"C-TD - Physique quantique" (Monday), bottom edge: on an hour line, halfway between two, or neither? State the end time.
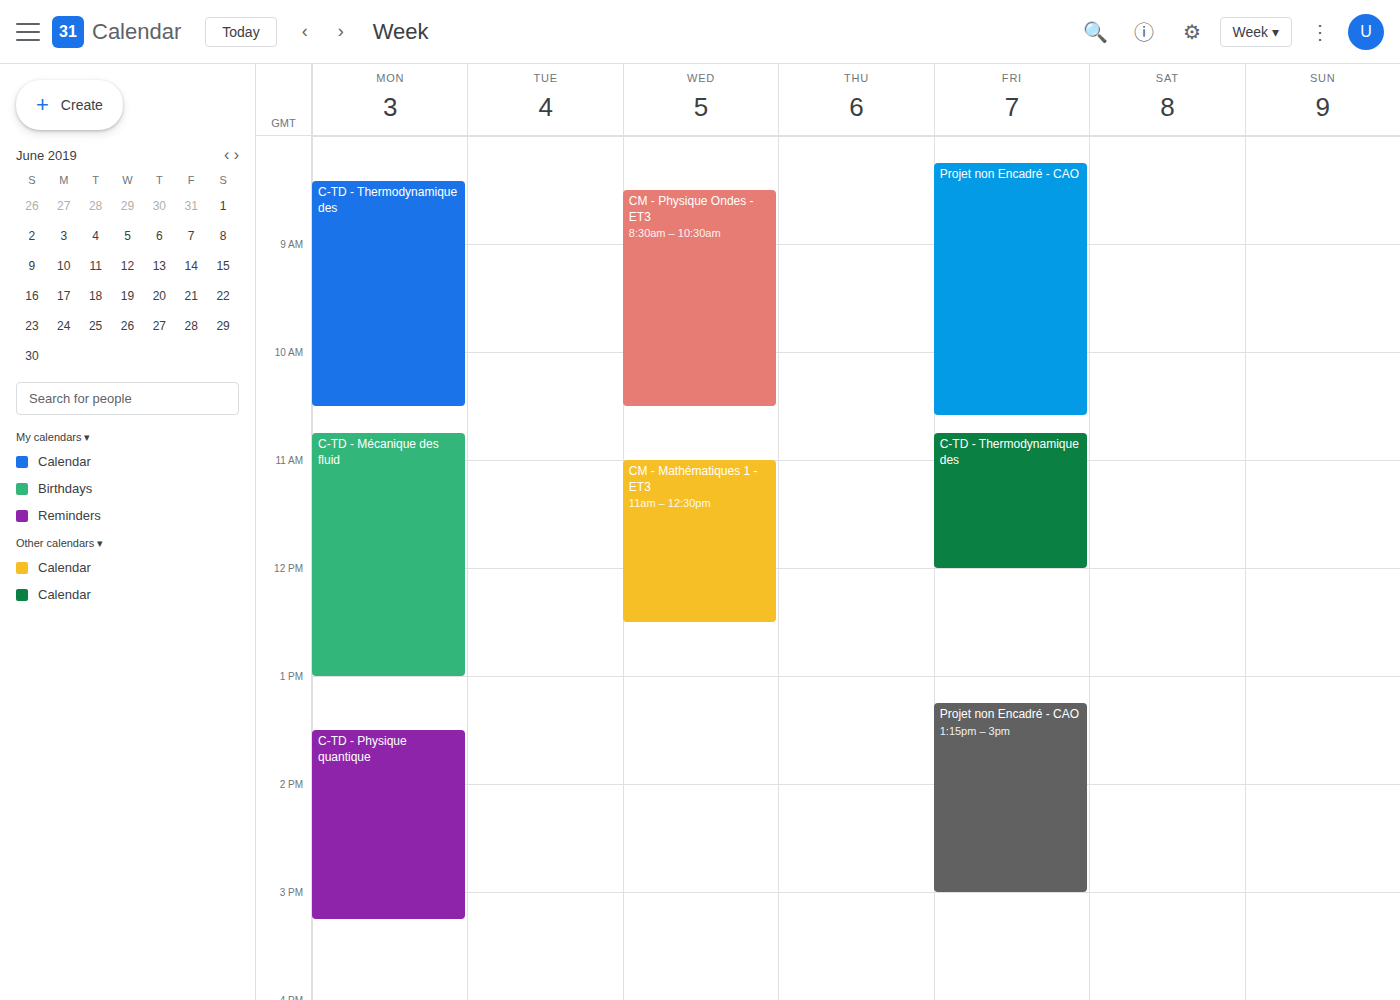
3:15 PM -- neither: a quarter of the way from the 3 PM line to the 4 PM line.